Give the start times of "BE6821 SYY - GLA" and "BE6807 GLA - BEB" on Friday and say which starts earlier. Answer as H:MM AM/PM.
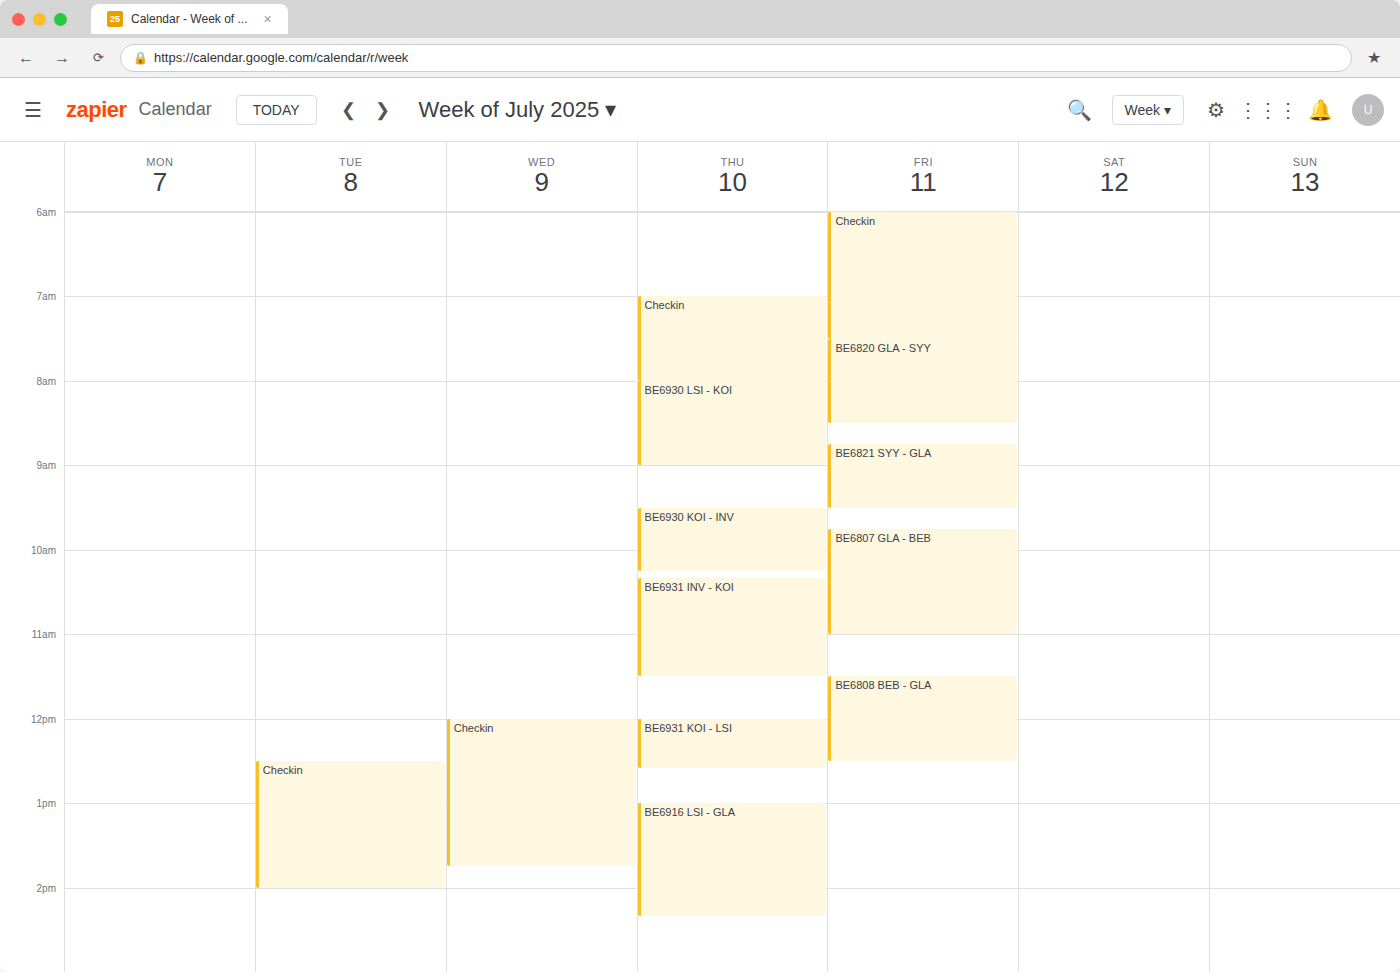
"BE6821 SYY - GLA" 8:45 AM; "BE6807 GLA - BEB" 9:45 AM.